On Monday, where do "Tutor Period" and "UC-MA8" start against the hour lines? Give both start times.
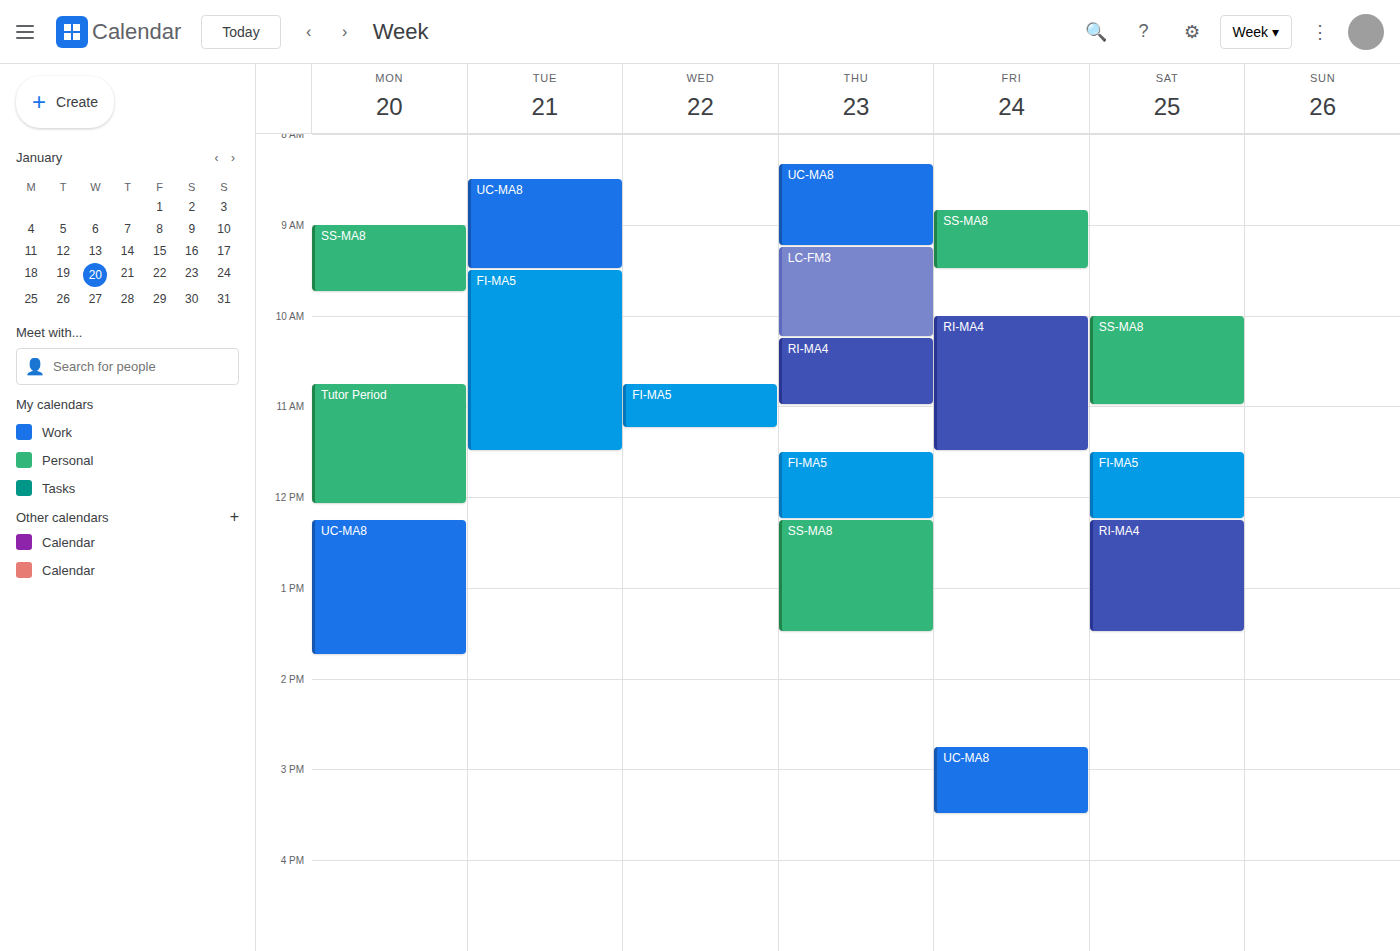
"Tutor Period": 10:45, neither: three quarters of the way from the 10:00 line to the 11:00 line. "UC-MA8": 12:15, neither: a quarter of the way from the 12:00 line to the 13:00 line.